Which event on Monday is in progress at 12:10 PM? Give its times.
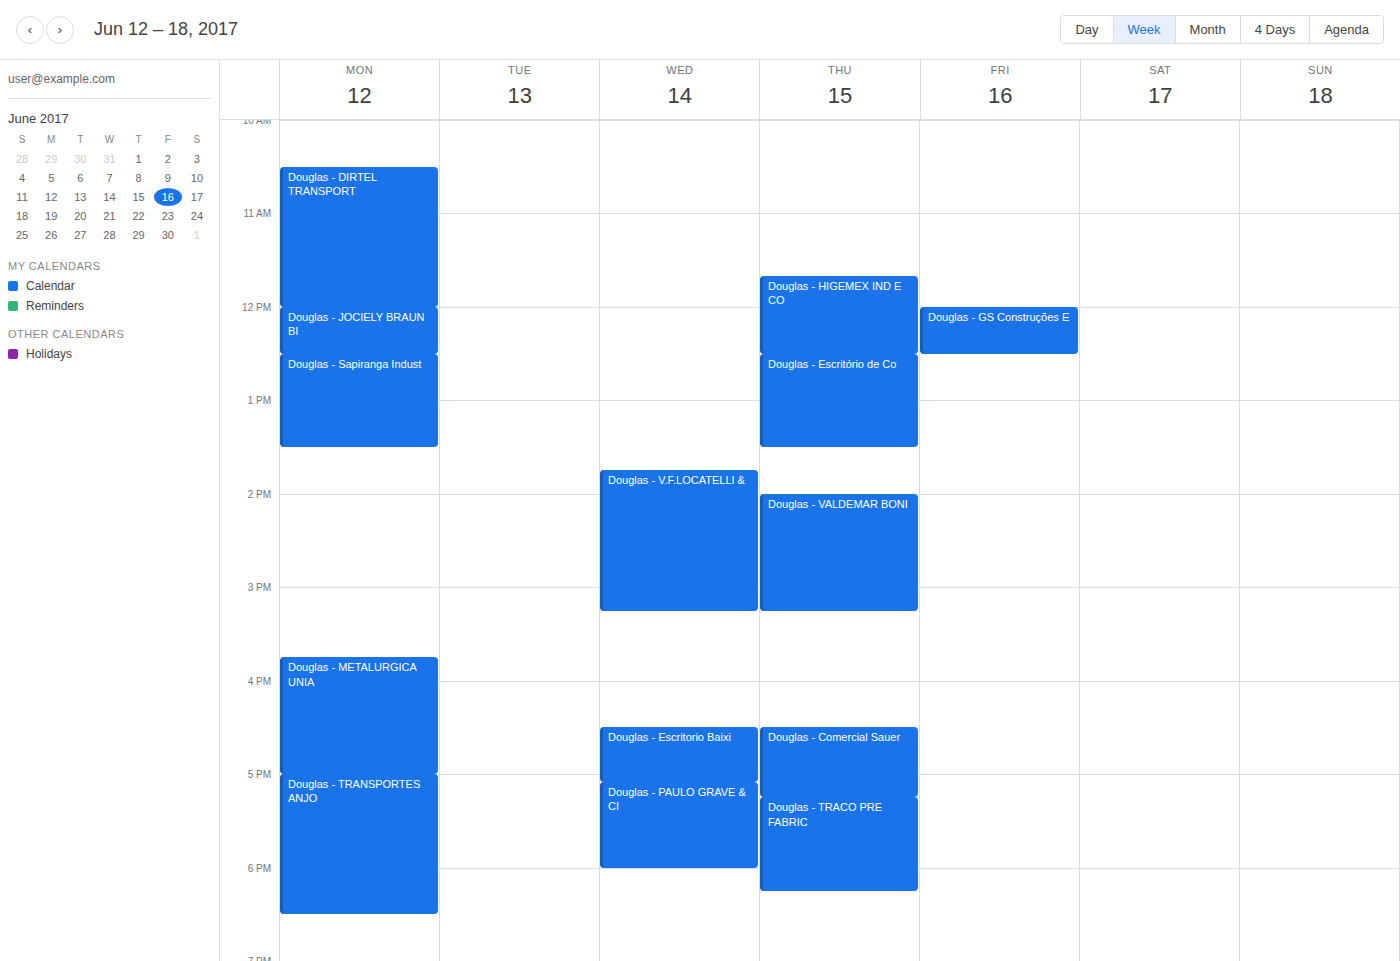
"Douglas - JOCIELY BRAUN BI", 12:00 PM to 12:30 PM